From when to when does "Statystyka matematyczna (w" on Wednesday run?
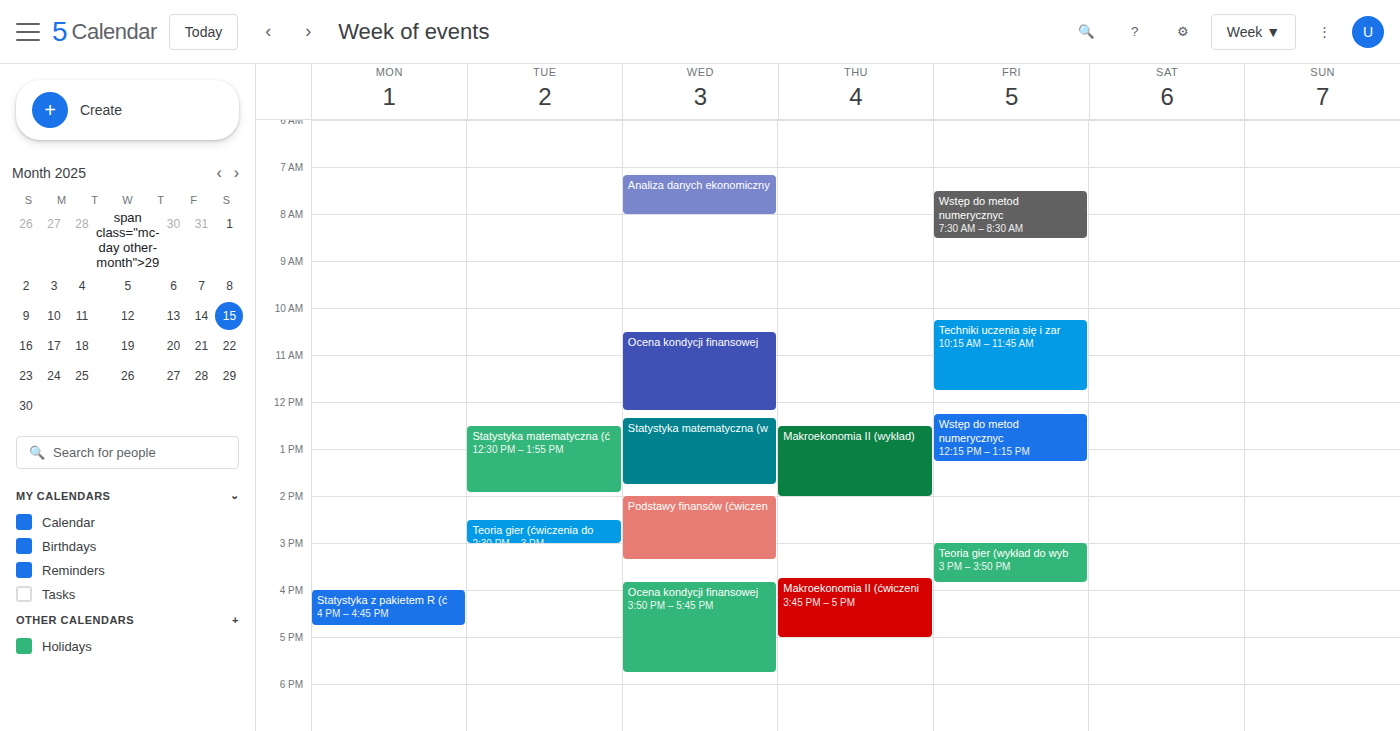
12:20 to 13:45